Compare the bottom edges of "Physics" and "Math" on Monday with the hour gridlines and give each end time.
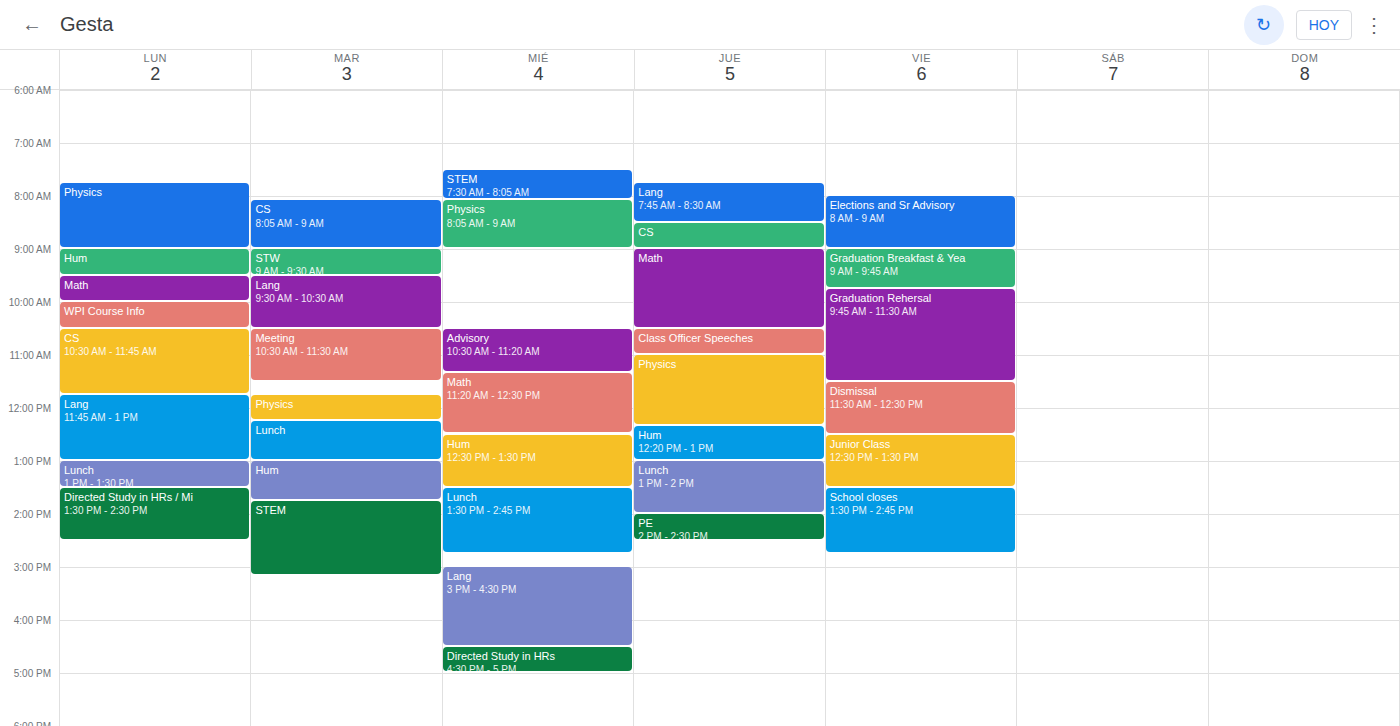
"Physics": 9:00 AM, exactly on the 9 AM line. "Math": 10:00 AM, exactly on the 10 AM line.